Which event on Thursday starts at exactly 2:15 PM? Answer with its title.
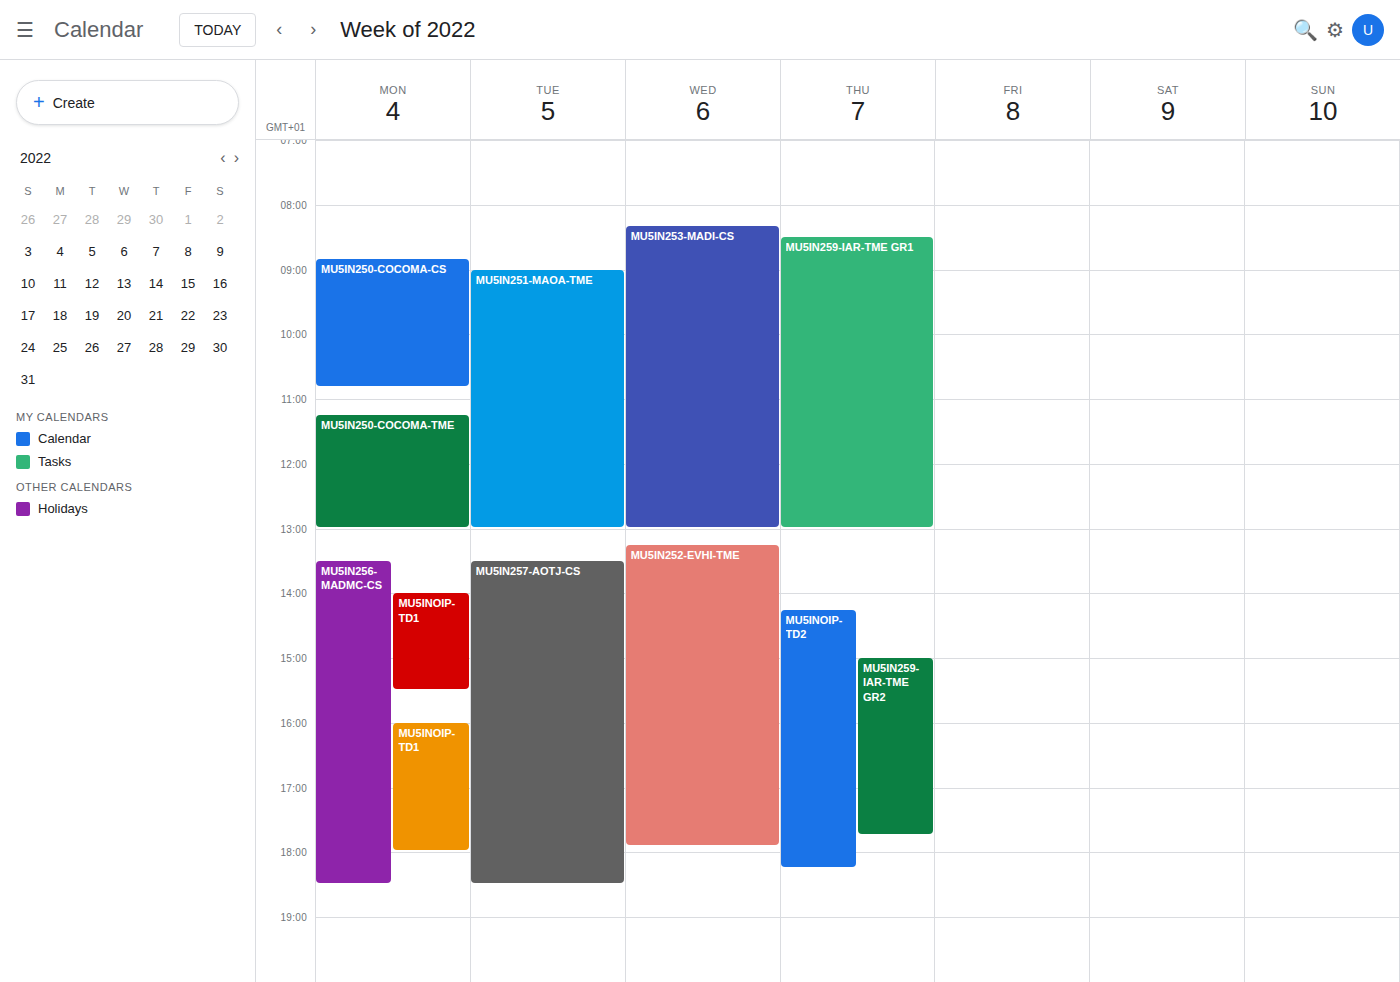
"MU5INOIP-TD2"